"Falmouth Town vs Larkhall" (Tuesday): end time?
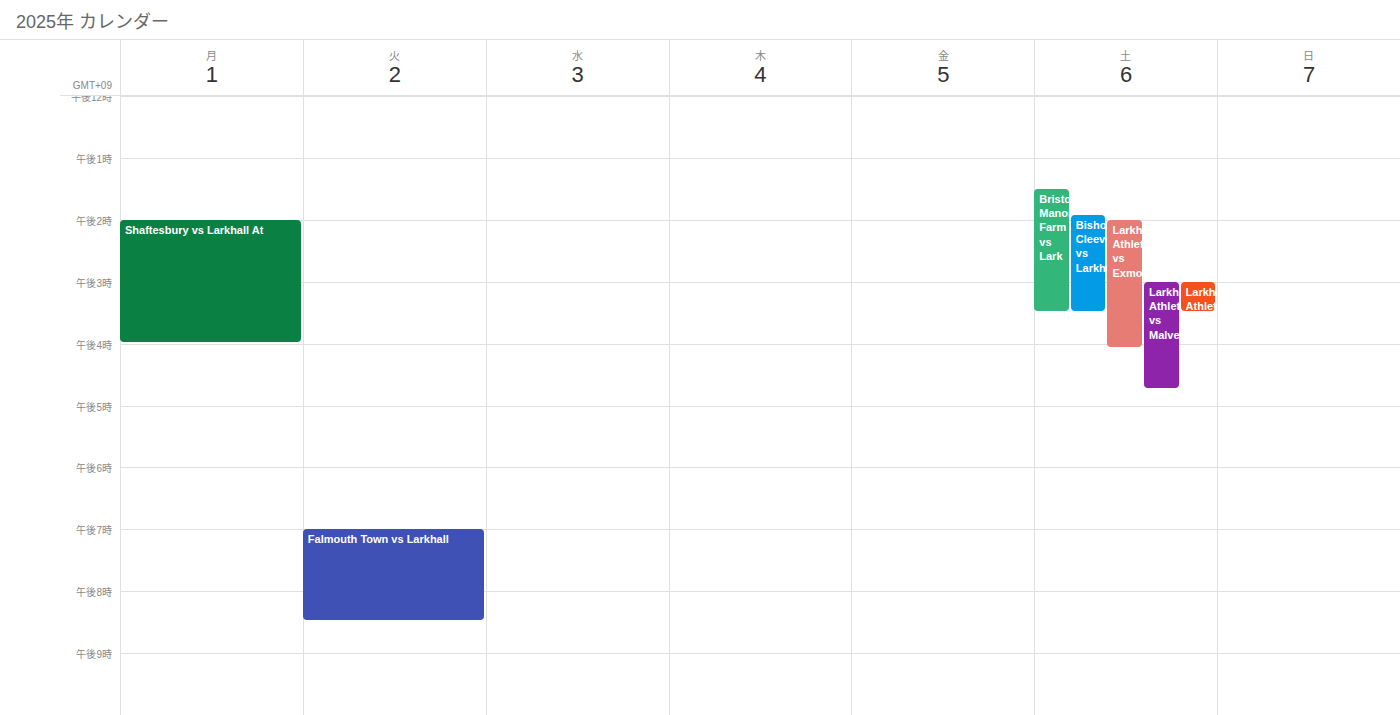
8:30 PM